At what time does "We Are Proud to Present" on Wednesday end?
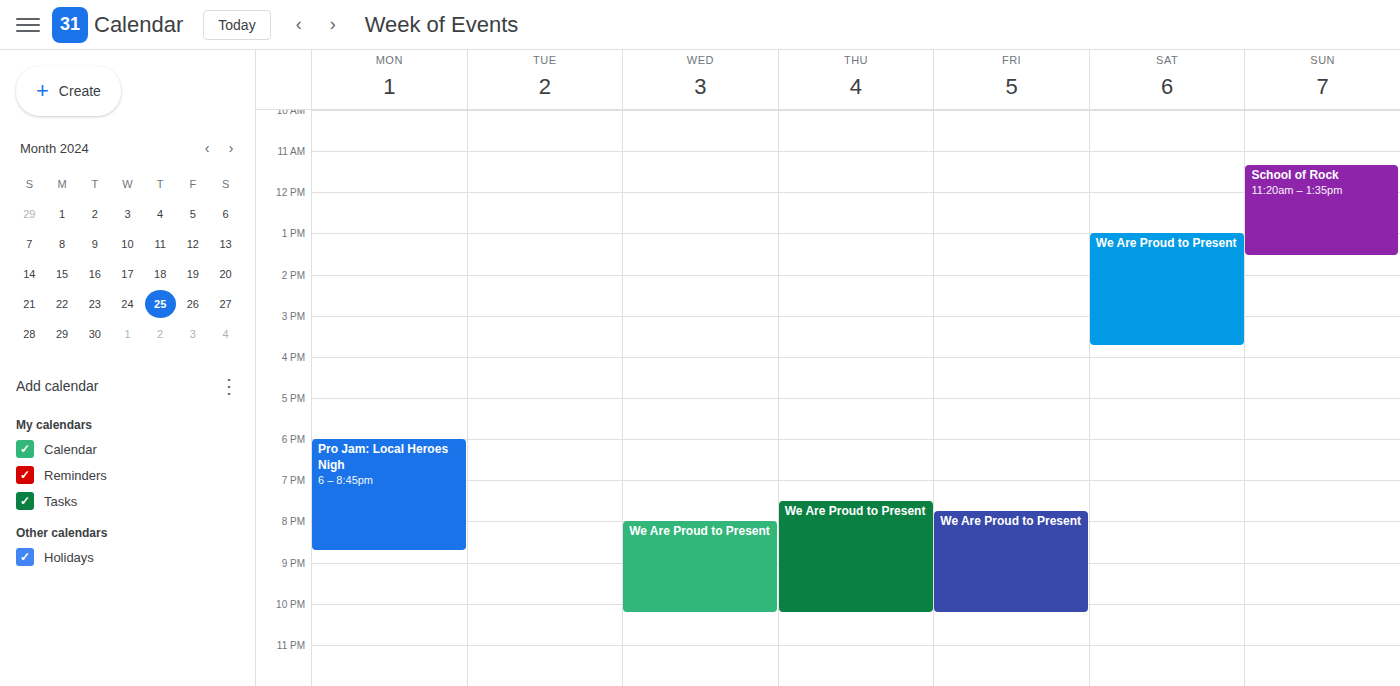
10:15 PM